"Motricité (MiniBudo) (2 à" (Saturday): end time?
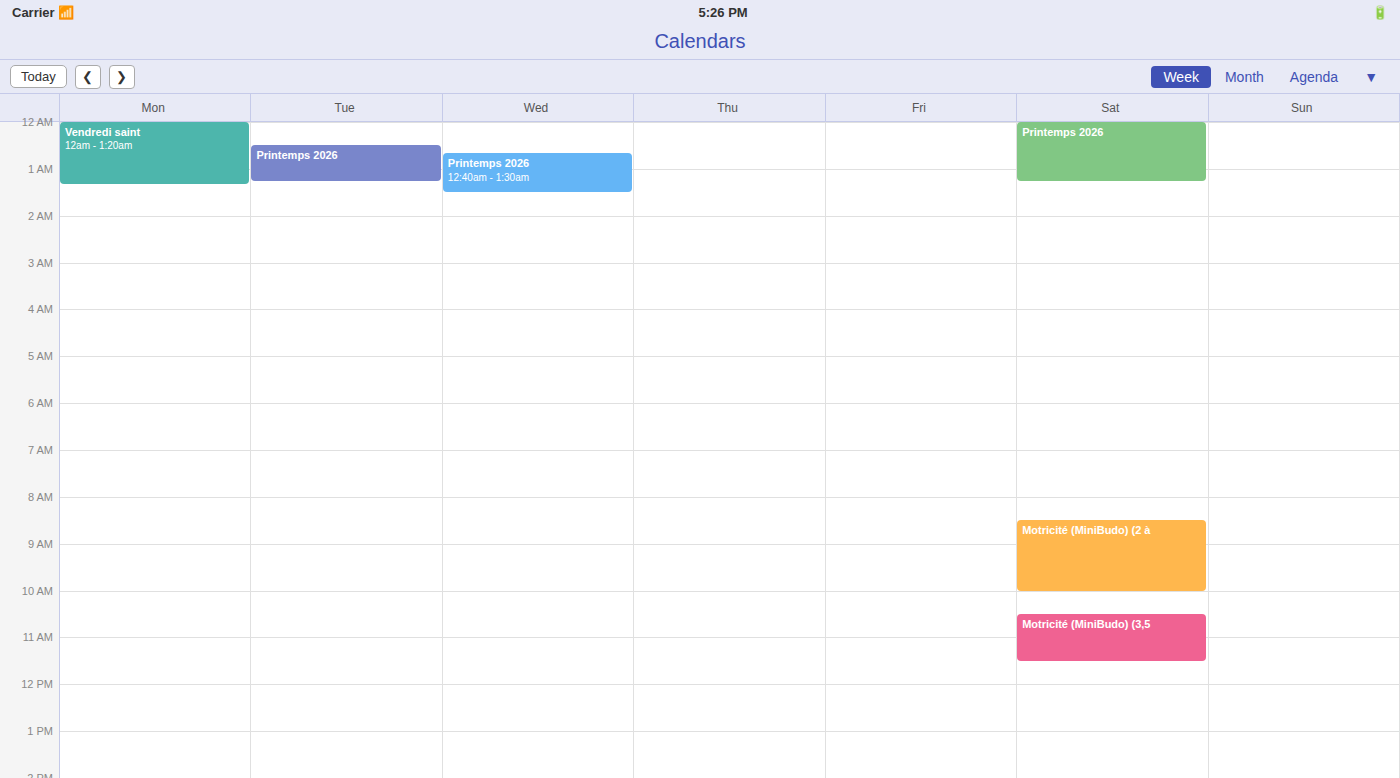
10:00 AM